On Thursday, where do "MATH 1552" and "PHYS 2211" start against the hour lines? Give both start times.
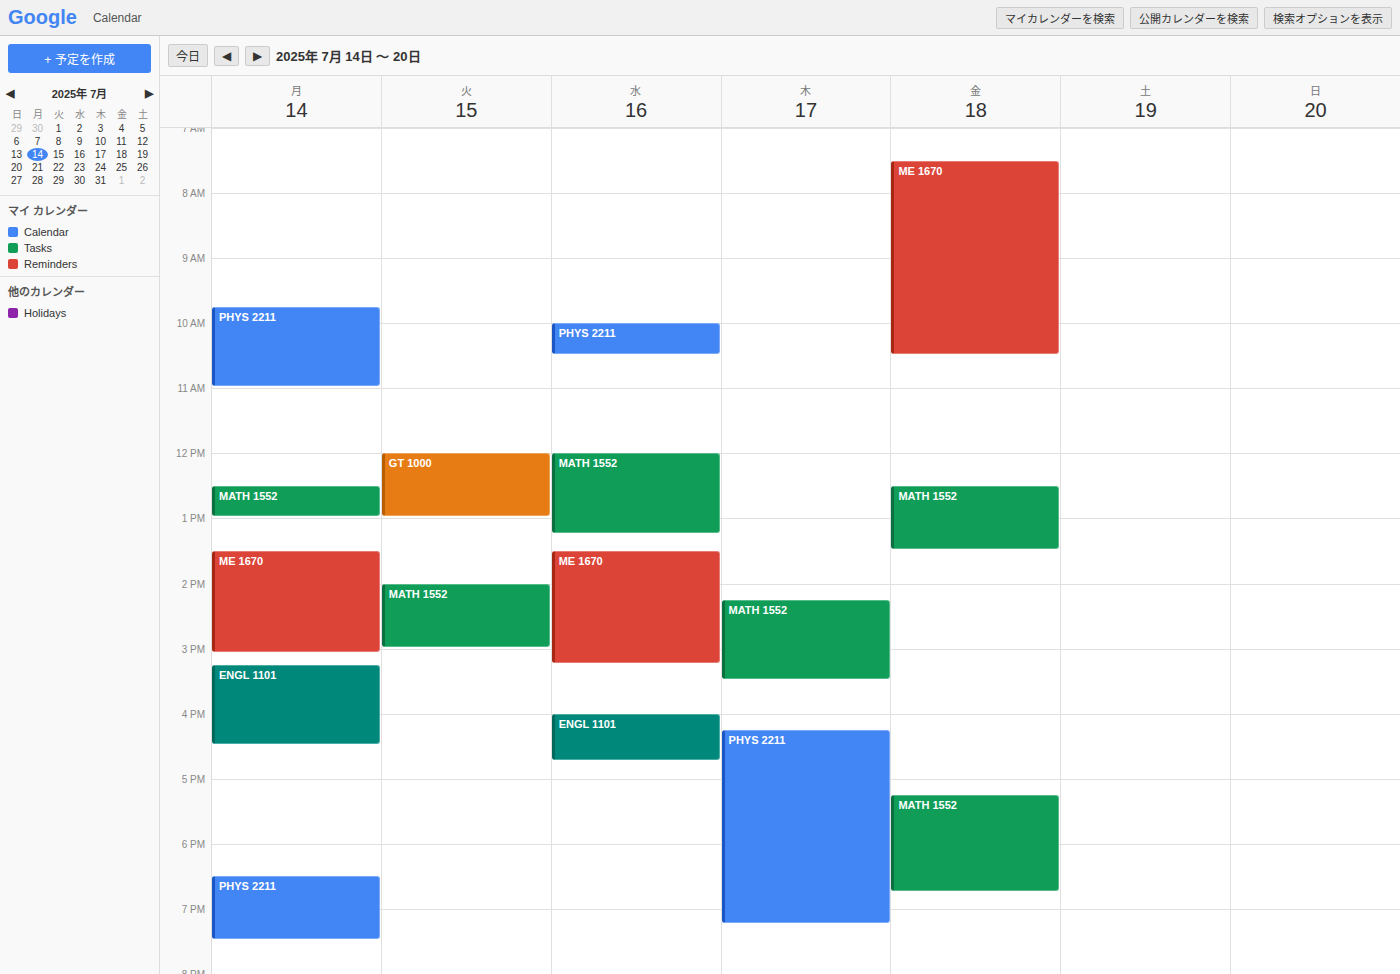
"MATH 1552": 2:15 PM, neither: a quarter of the way from the 2 PM line to the 3 PM line. "PHYS 2211": 4:15 PM, neither: a quarter of the way from the 4 PM line to the 5 PM line.